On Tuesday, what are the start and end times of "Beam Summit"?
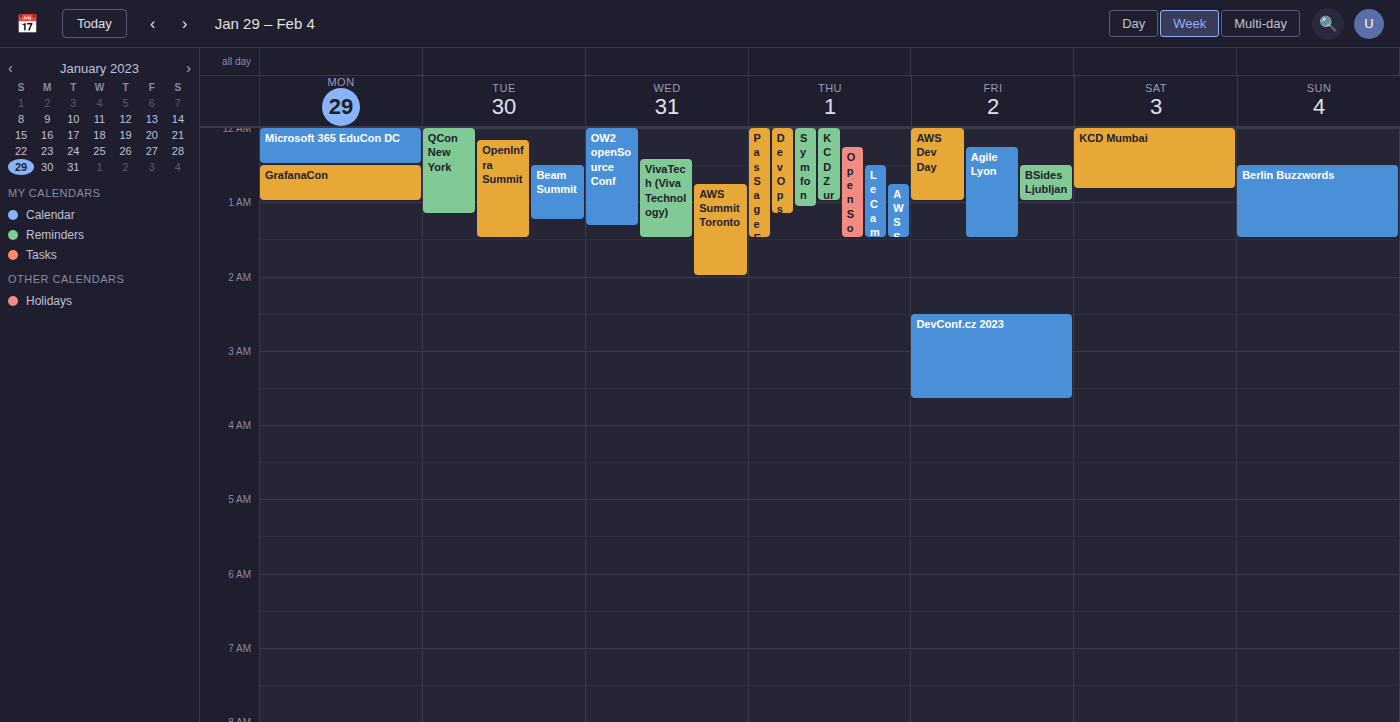
12:30 AM to 1:15 AM